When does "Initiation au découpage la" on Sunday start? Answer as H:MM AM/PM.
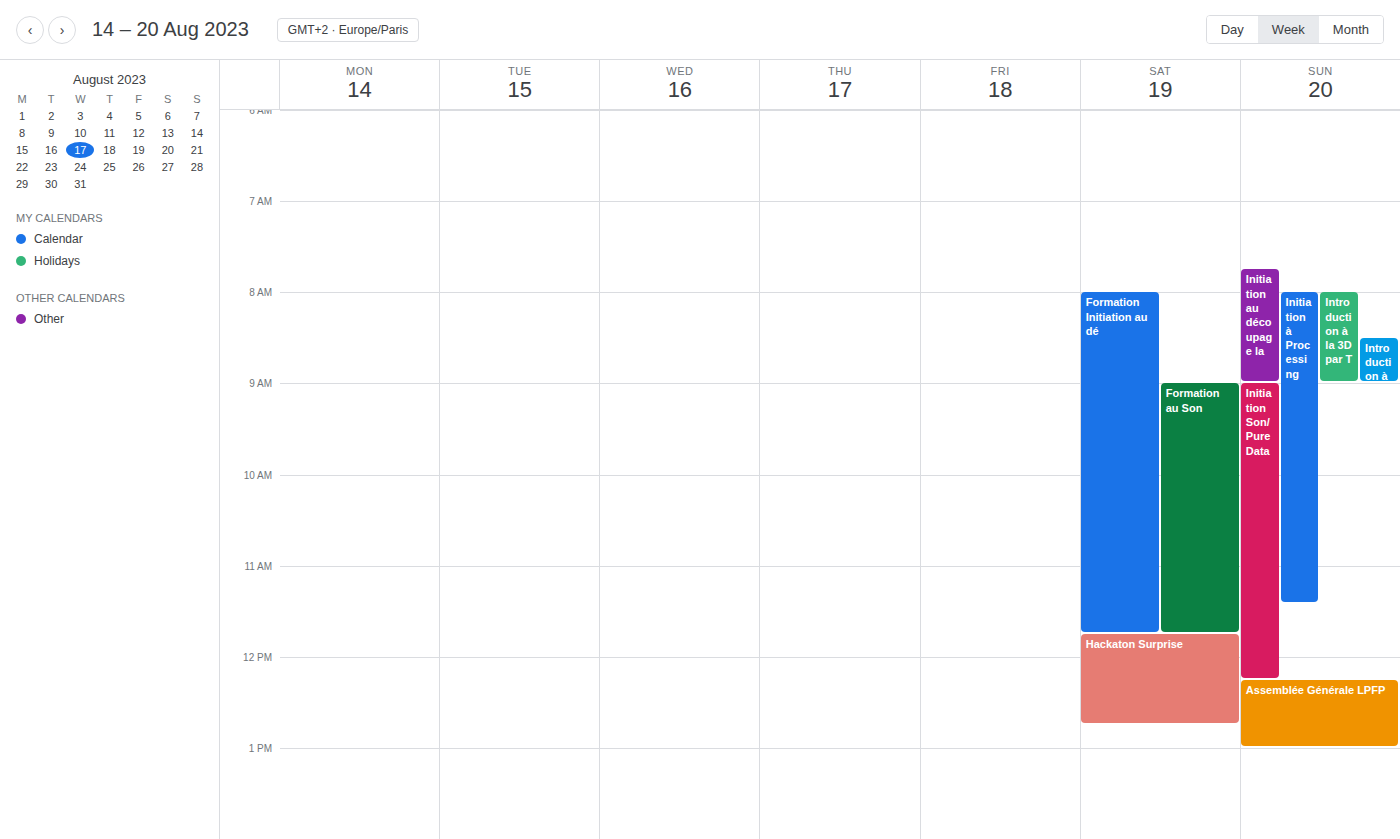
7:45 AM